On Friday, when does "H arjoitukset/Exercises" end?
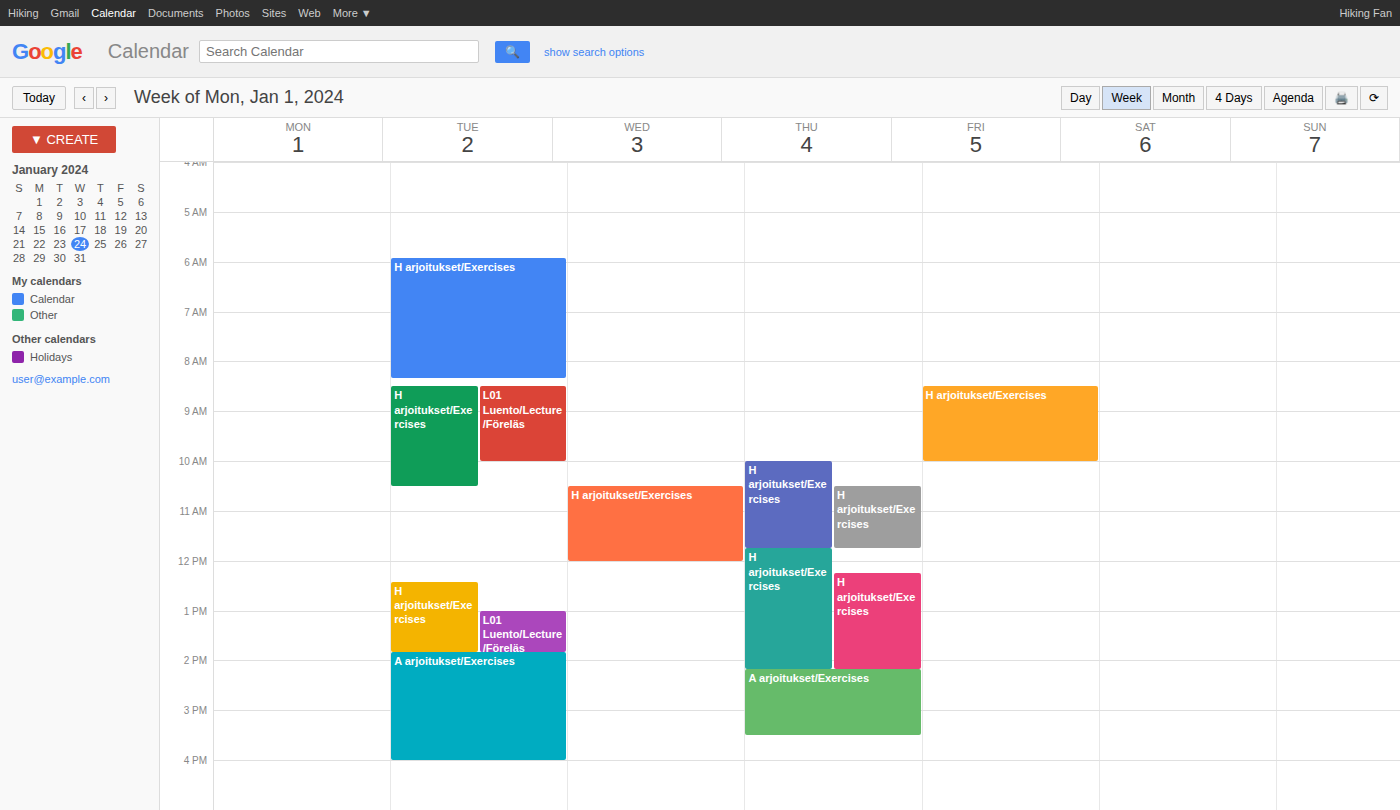
10:00 AM